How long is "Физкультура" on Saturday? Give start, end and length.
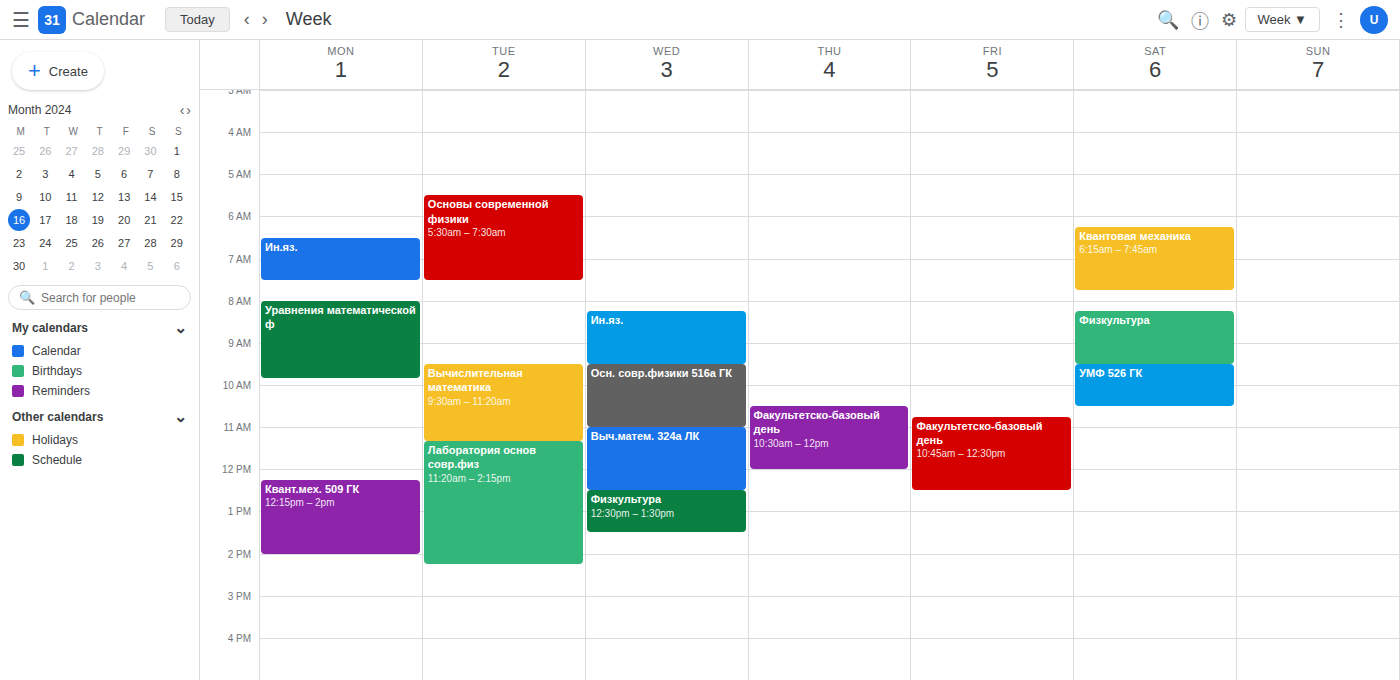
8:15 AM to 9:30 AM, 1 hour 15 minutes